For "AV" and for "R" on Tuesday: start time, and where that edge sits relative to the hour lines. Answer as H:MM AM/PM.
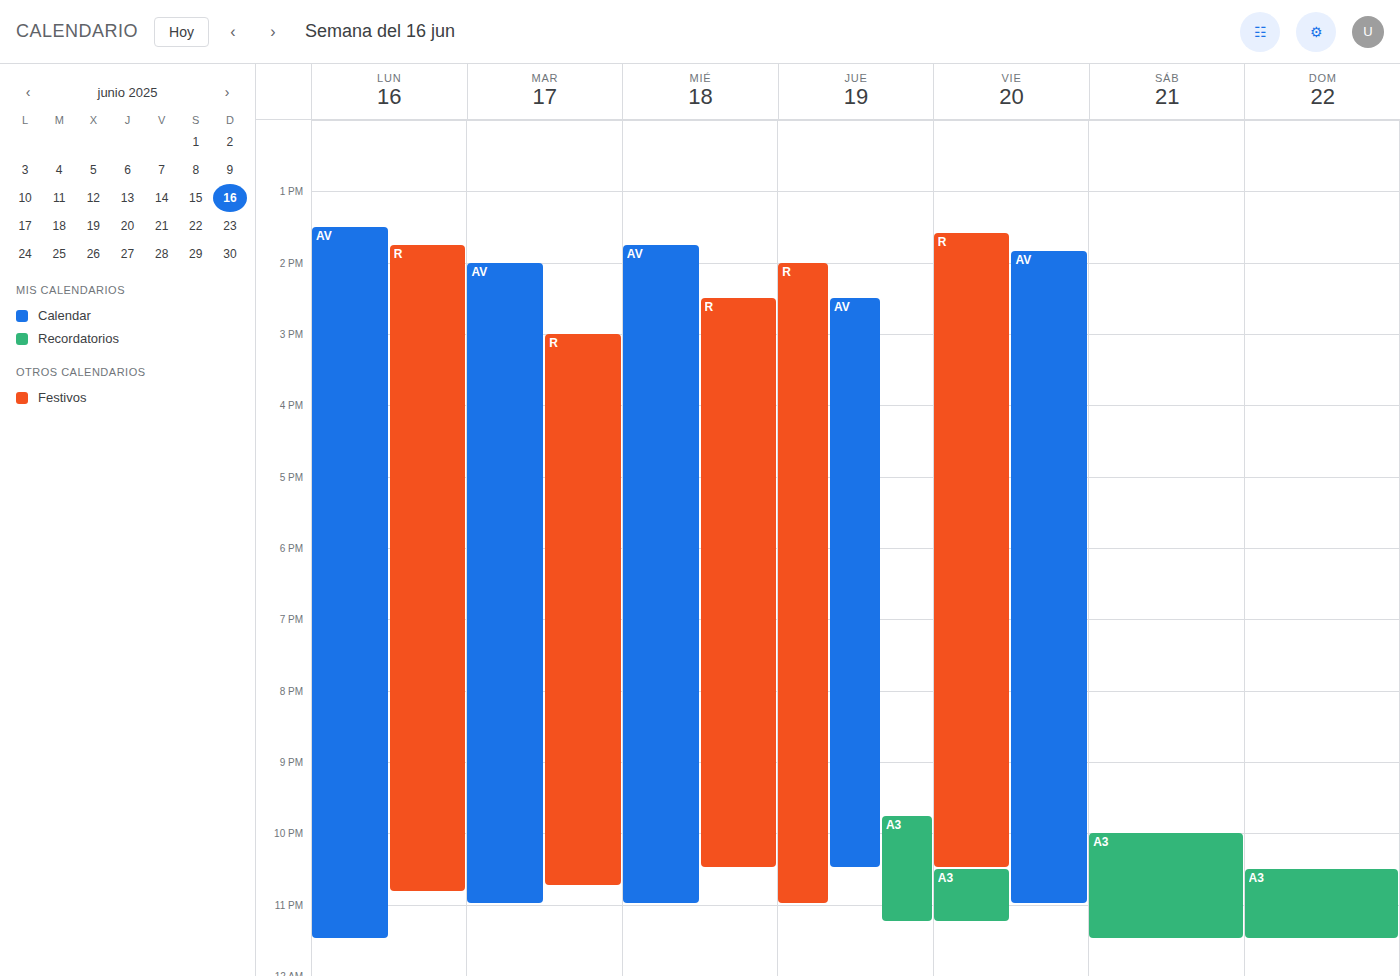
"AV": 2:00 PM, exactly on the 2 PM line. "R": 3:00 PM, exactly on the 3 PM line.